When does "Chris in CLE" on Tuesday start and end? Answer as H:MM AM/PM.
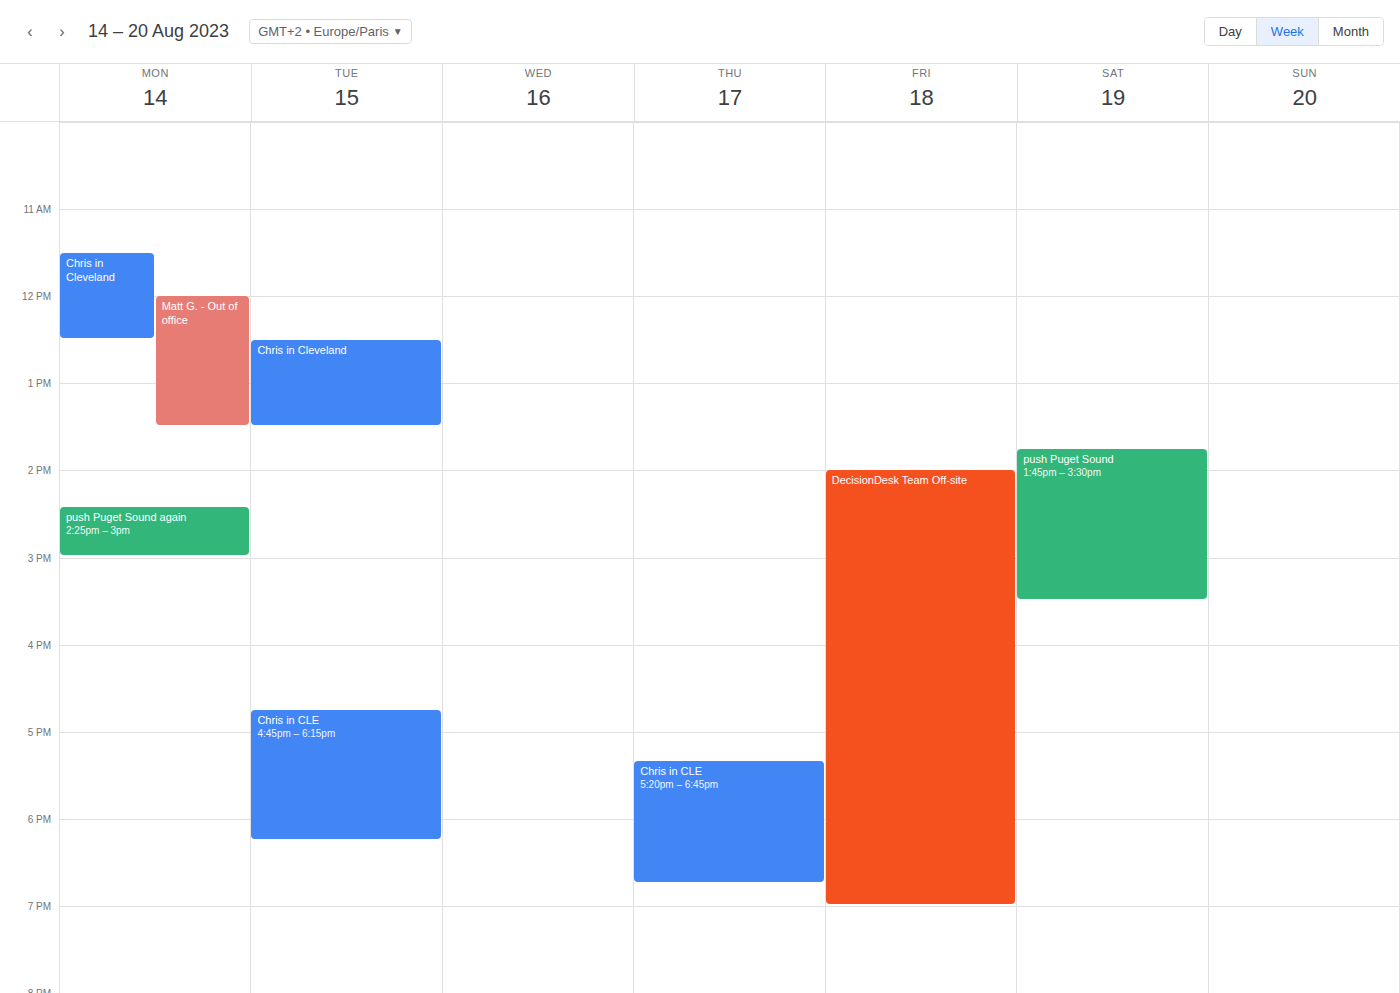
4:45 PM to 6:15 PM